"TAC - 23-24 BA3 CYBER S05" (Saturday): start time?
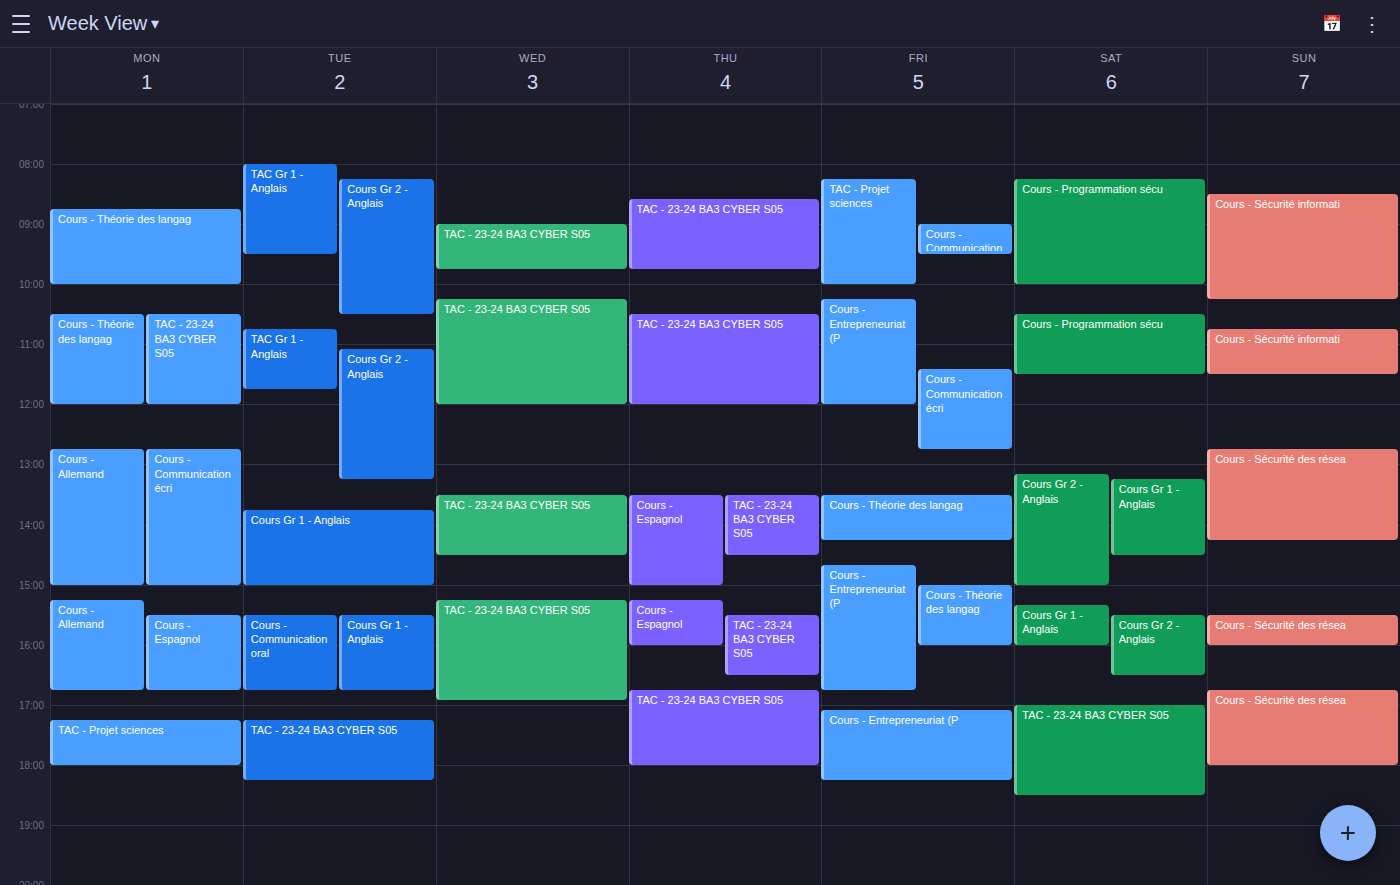
5:00 PM